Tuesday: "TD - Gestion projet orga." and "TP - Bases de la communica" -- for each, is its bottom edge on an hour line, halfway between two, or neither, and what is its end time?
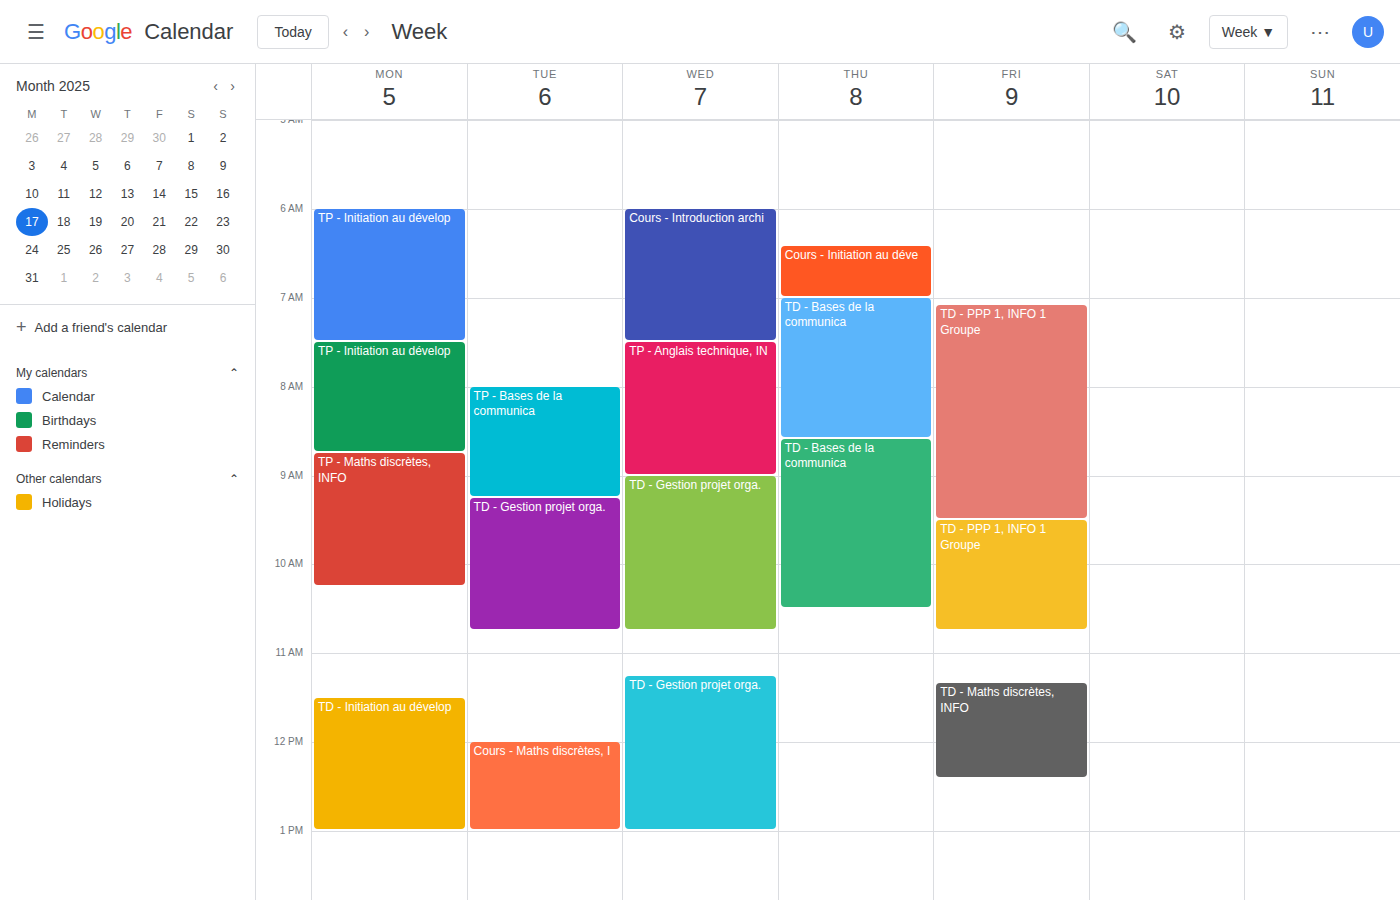
"TD - Gestion projet orga.": 10:45 AM, neither: three quarters of the way from the 10 AM line to the 11 AM line. "TP - Bases de la communica": 9:15 AM, neither: a quarter of the way from the 9 AM line to the 10 AM line.